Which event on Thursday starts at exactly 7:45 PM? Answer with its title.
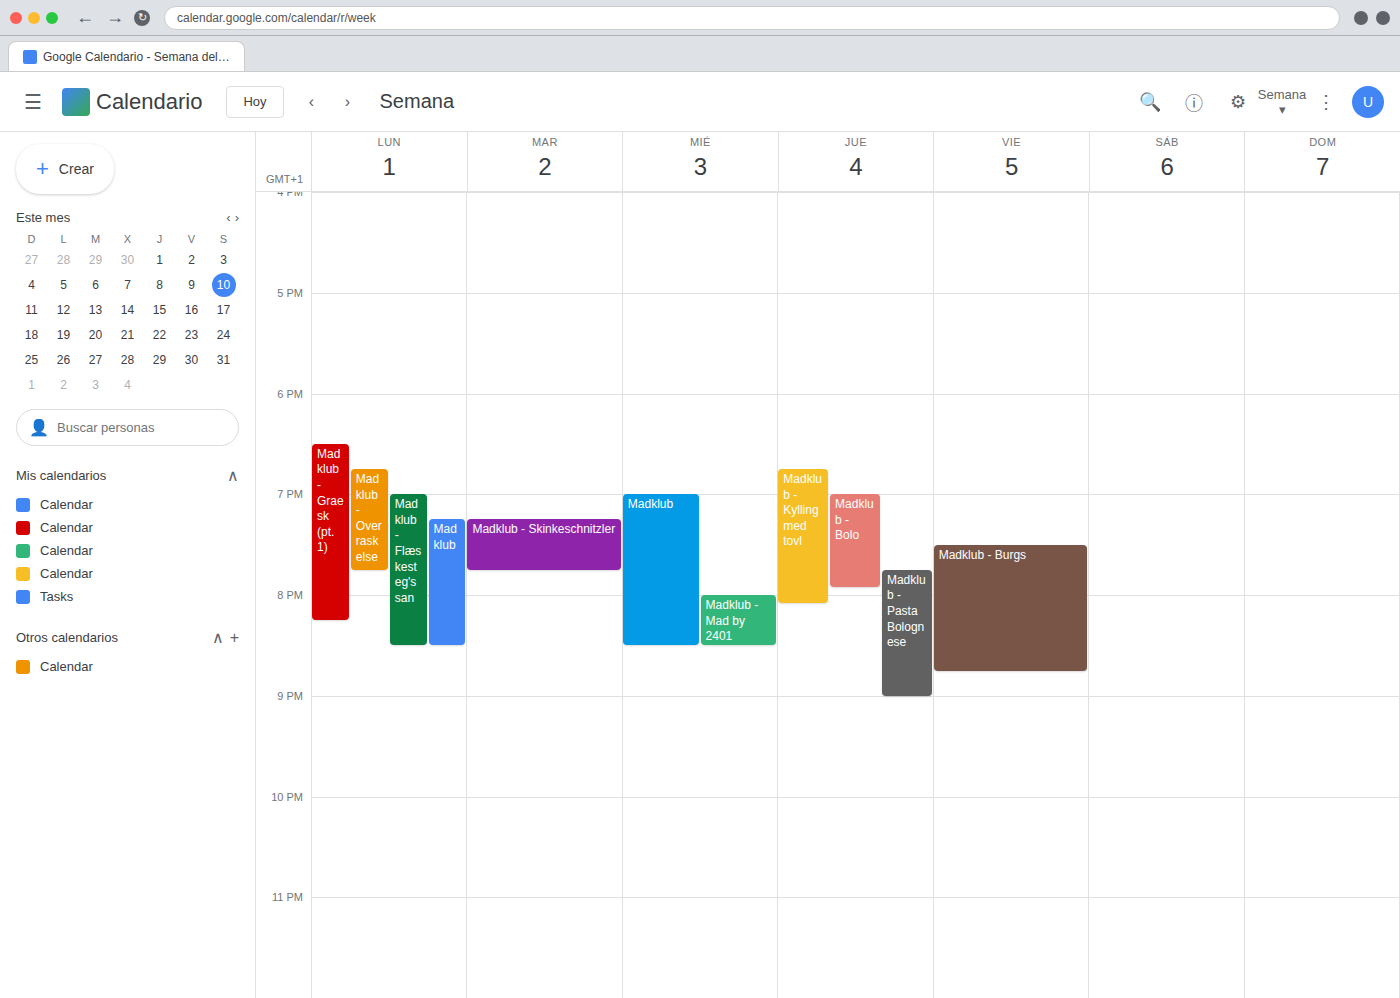
"Madklub - Pasta Bolognese"